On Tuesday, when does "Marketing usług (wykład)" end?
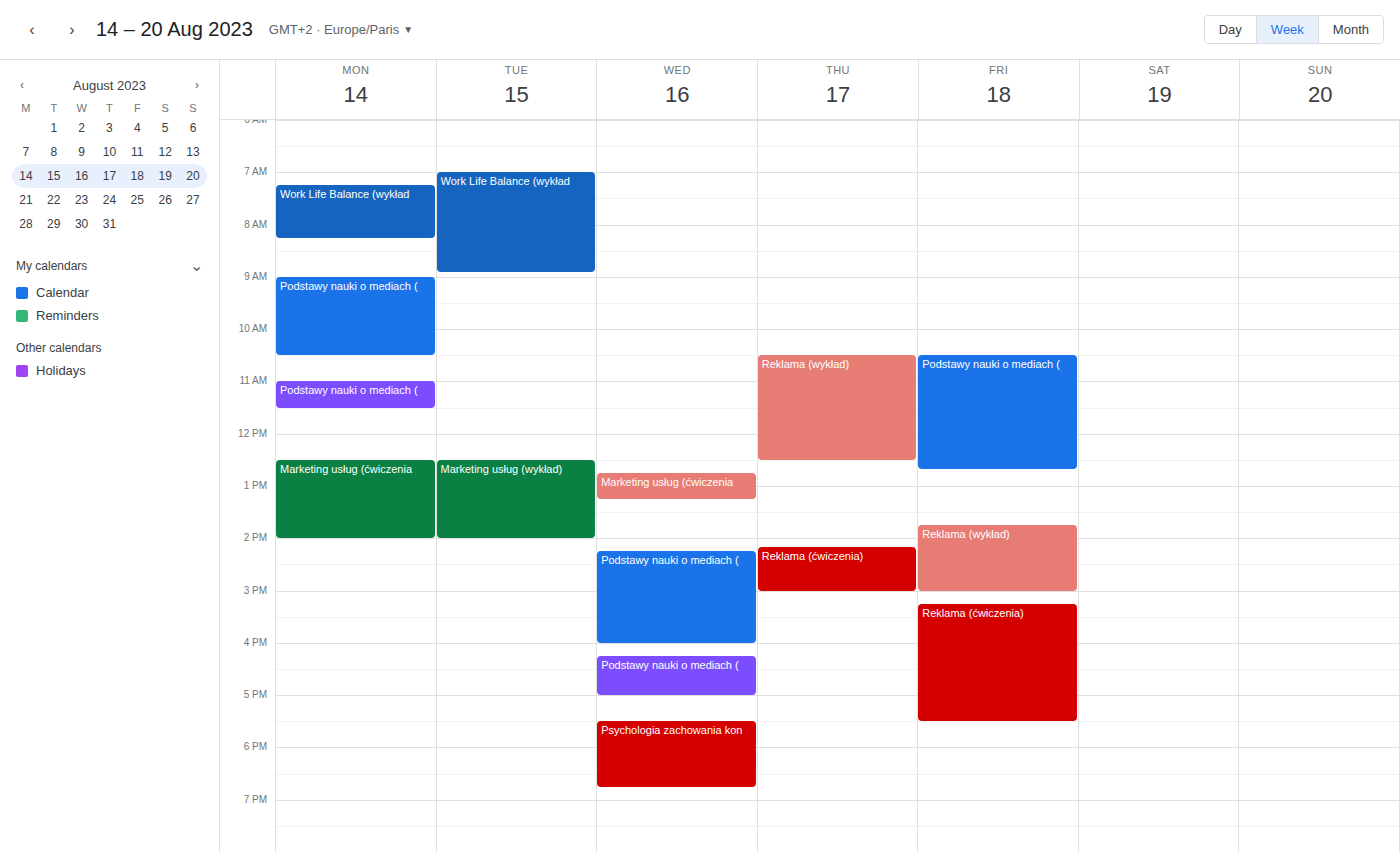
2:00 PM